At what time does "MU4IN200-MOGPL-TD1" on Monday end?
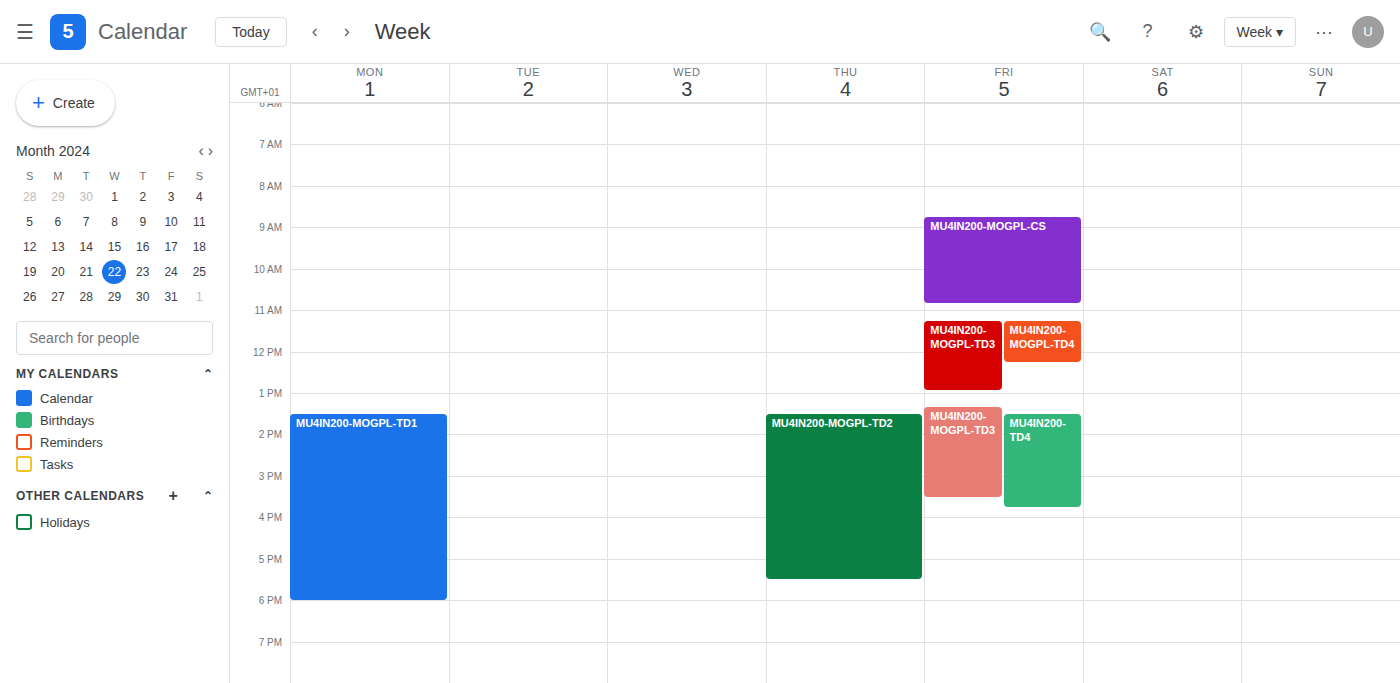
6:00 PM